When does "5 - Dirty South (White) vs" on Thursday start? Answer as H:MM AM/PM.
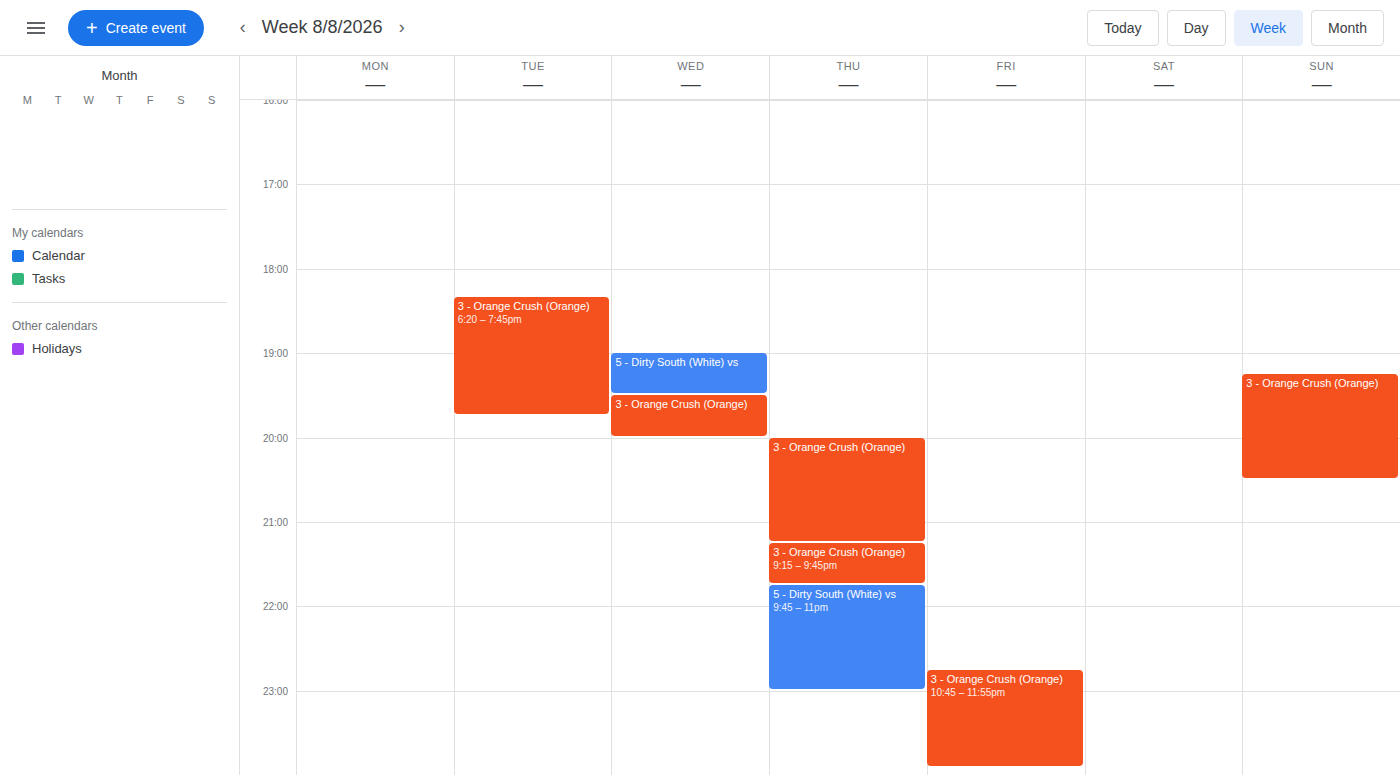
9:45 PM